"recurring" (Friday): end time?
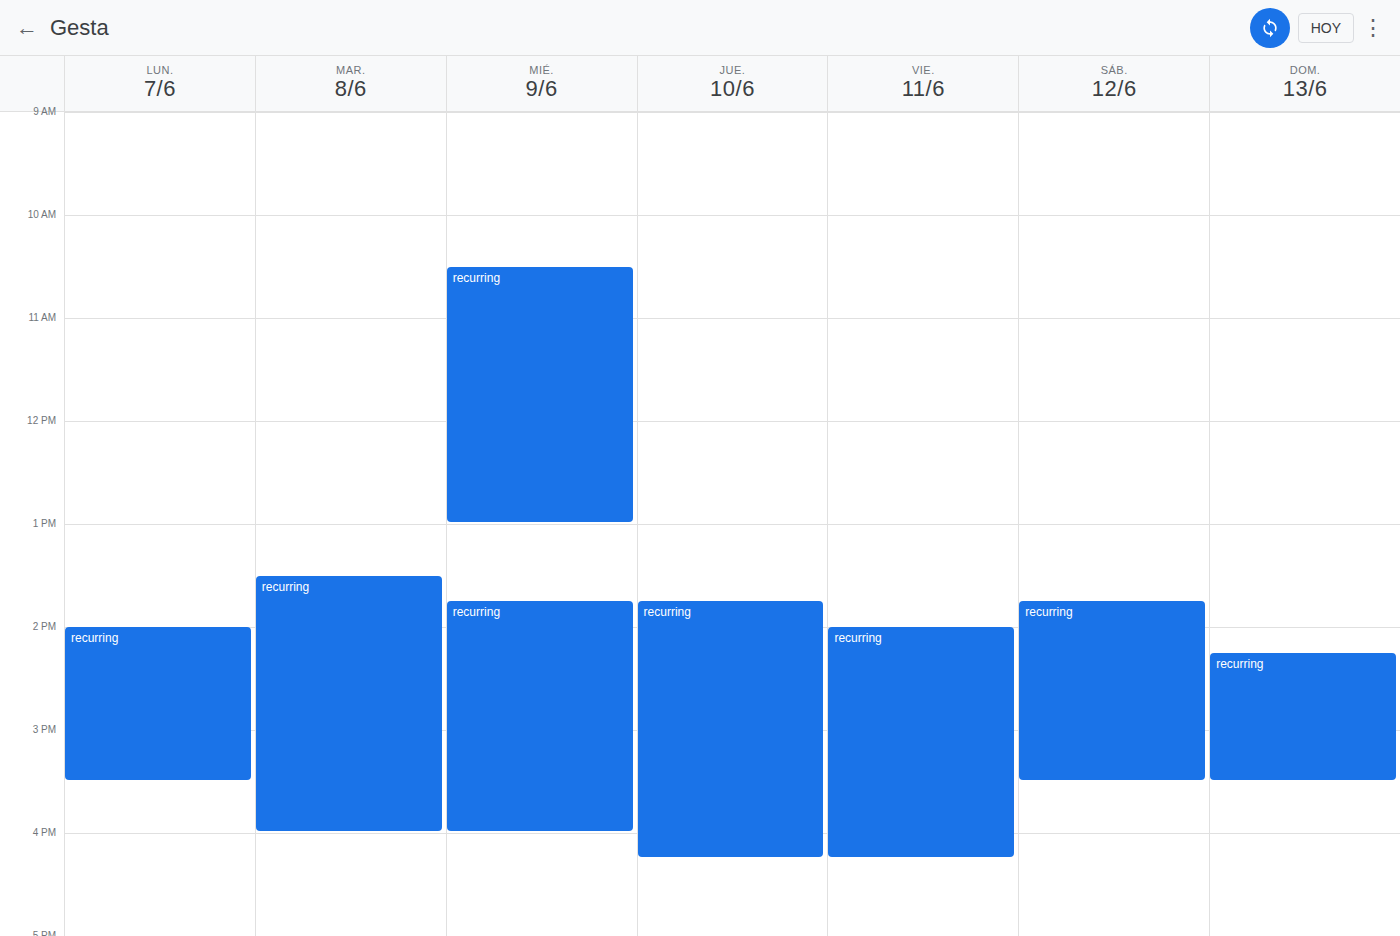
4:15 PM